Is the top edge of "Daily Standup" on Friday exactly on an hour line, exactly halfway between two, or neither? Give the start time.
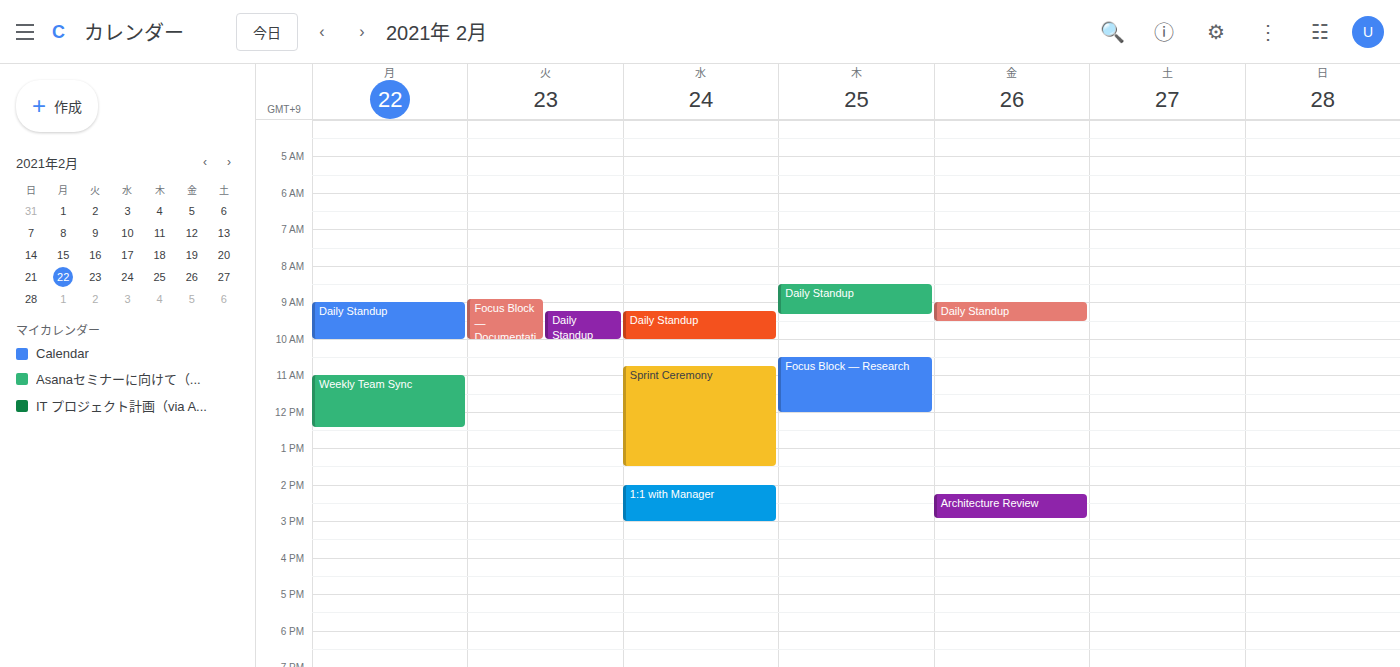
9:00 AM -- exactly on the 9 AM line.